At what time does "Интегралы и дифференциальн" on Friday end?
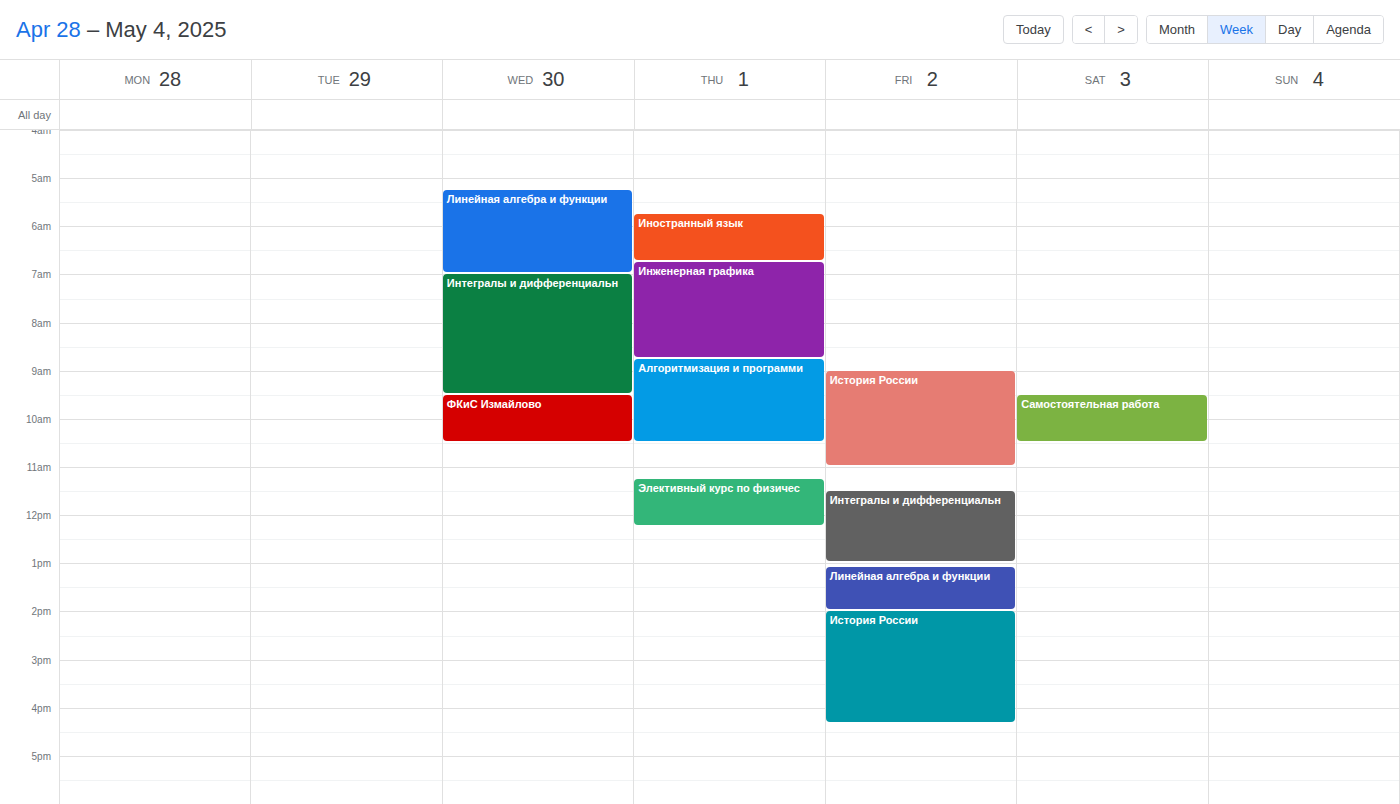
13:00